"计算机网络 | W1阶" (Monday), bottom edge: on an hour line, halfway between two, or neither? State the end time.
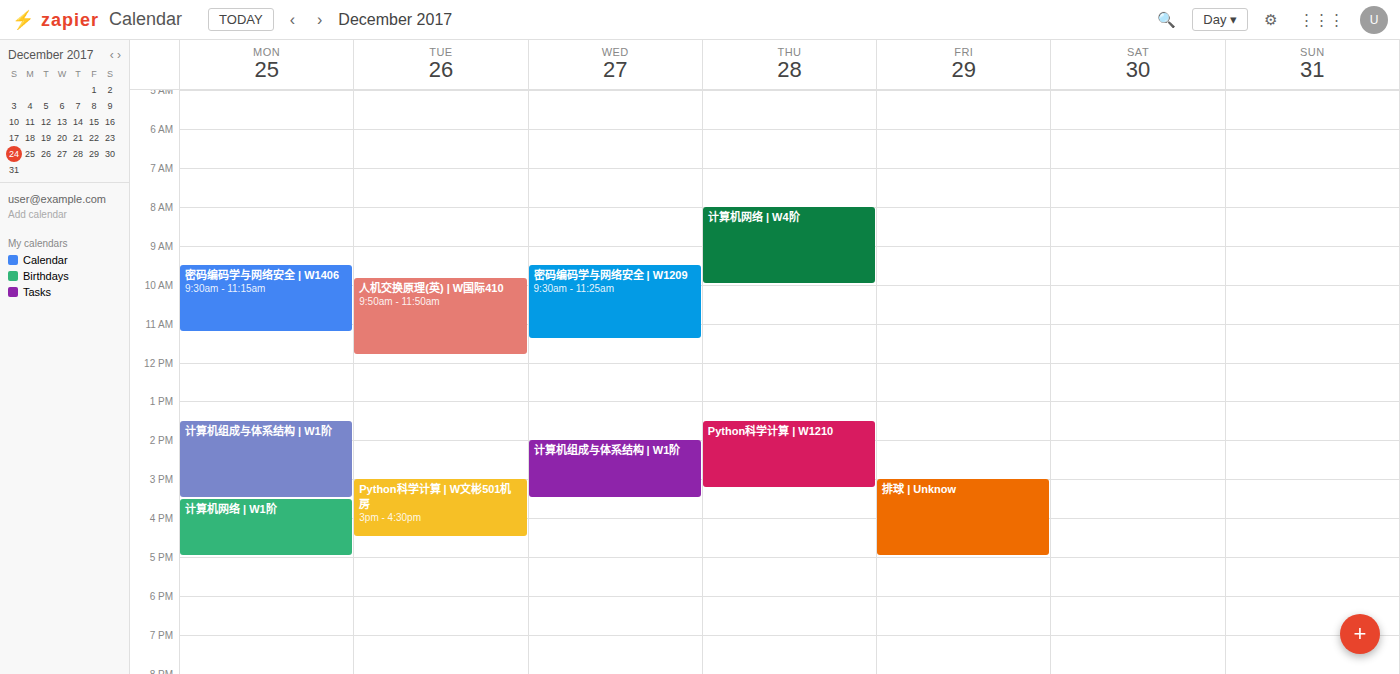
5:00 PM -- exactly on the 5 PM line.